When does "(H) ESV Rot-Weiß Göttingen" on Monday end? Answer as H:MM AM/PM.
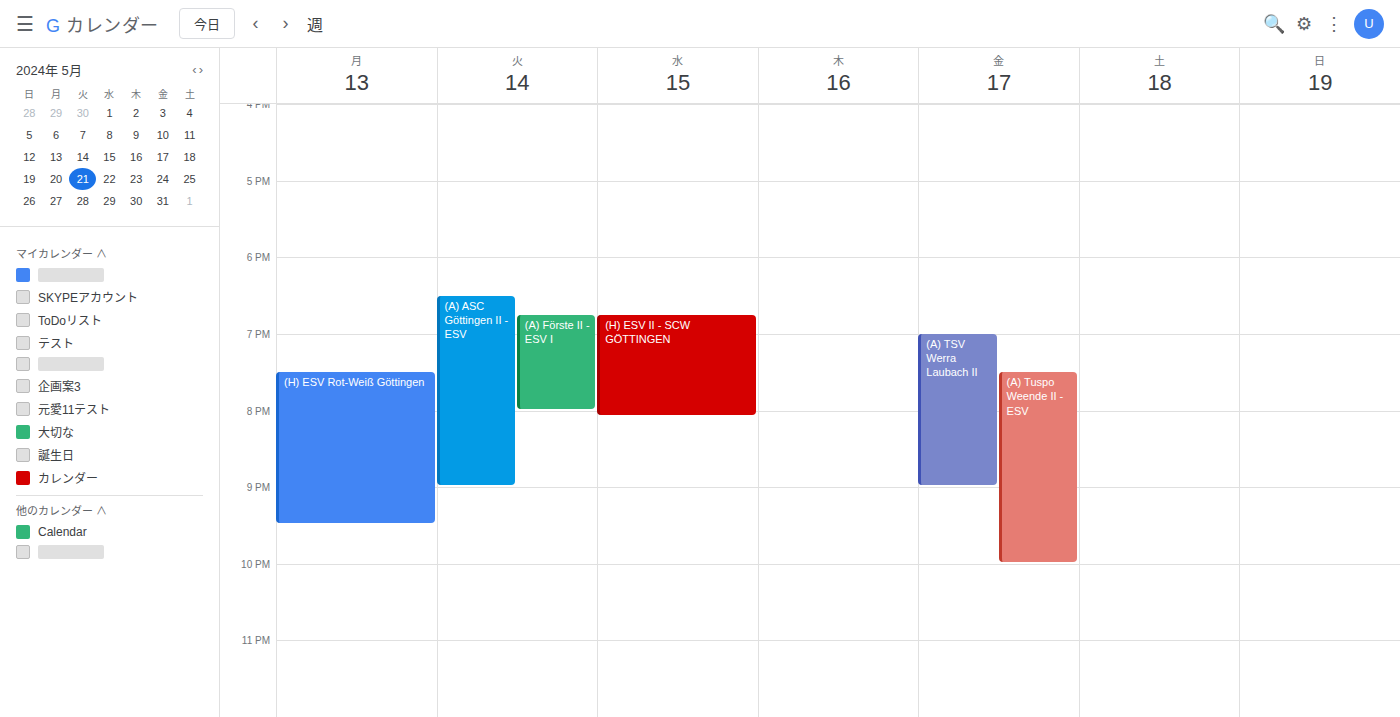
9:30 PM